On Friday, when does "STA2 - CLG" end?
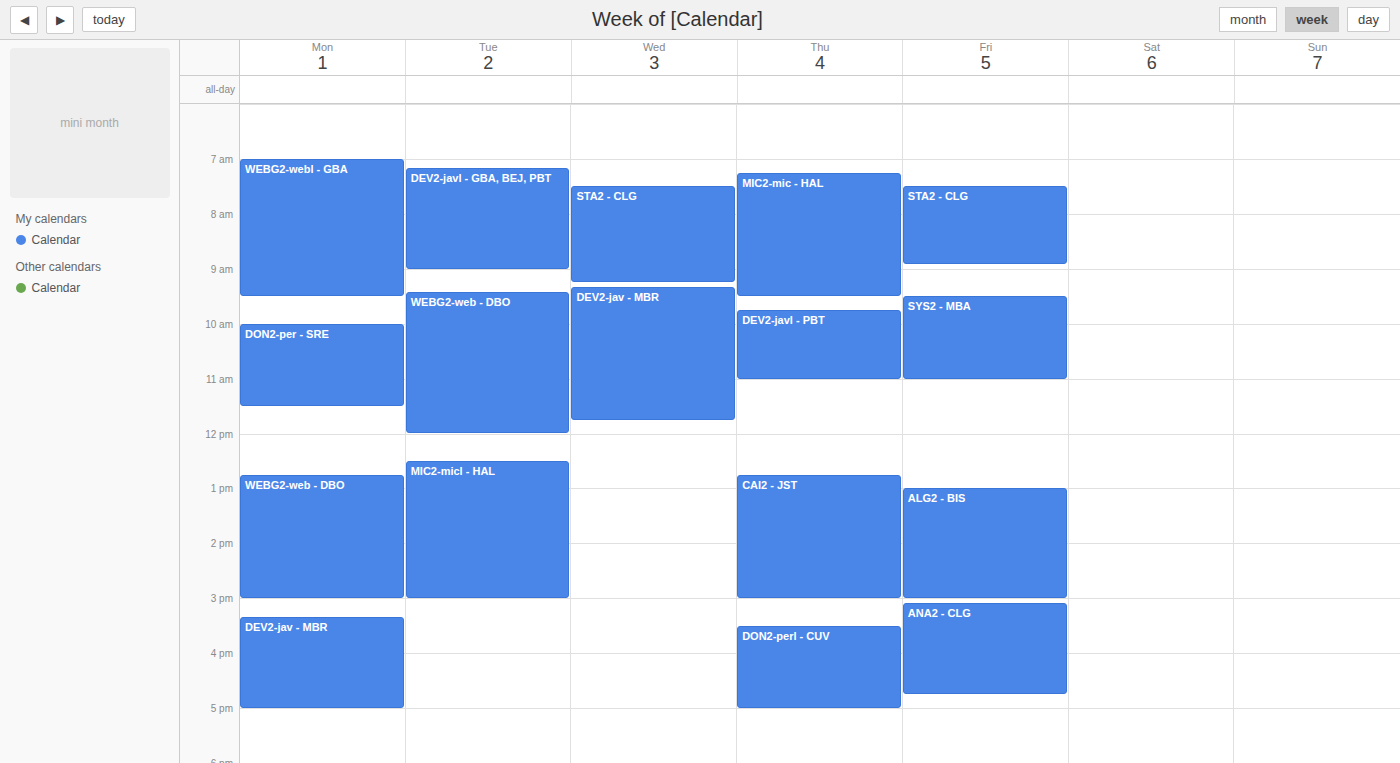
8:55 AM